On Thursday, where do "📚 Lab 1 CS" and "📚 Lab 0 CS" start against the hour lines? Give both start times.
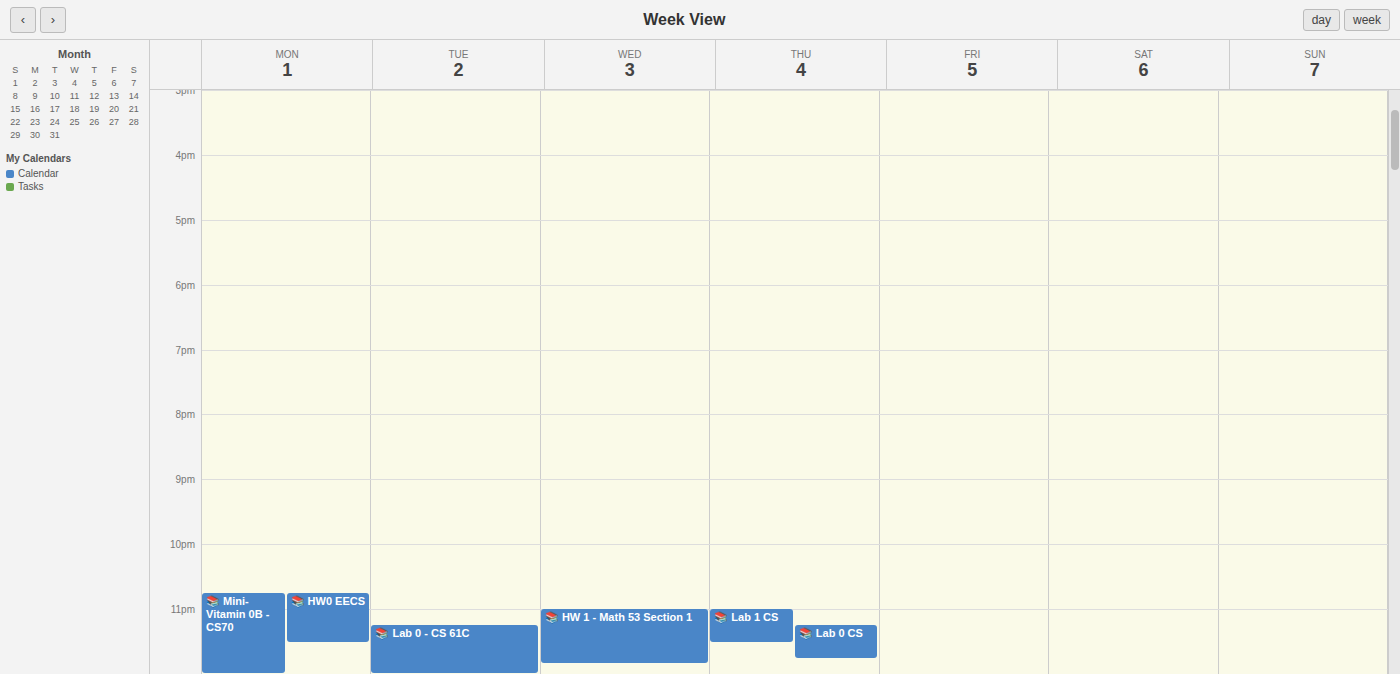
"📚 Lab 1 CS": 23:00, exactly on the 23:00 line. "📚 Lab 0 CS": 23:15, neither: a quarter of the way from the 23:00 line to the 24:00 line.